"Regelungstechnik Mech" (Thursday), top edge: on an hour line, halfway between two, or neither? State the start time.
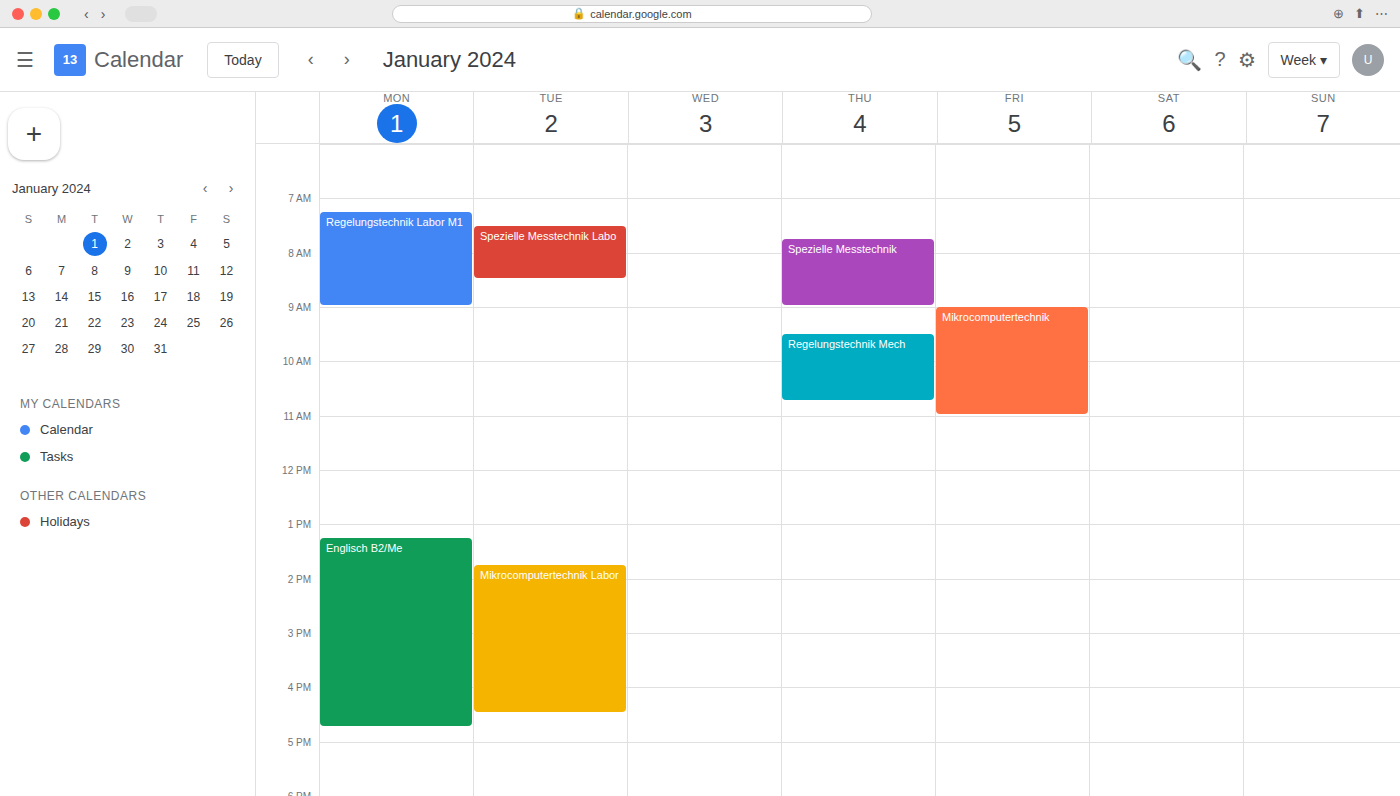
9:30 AM -- halfway between the 9 AM and 10 AM lines.